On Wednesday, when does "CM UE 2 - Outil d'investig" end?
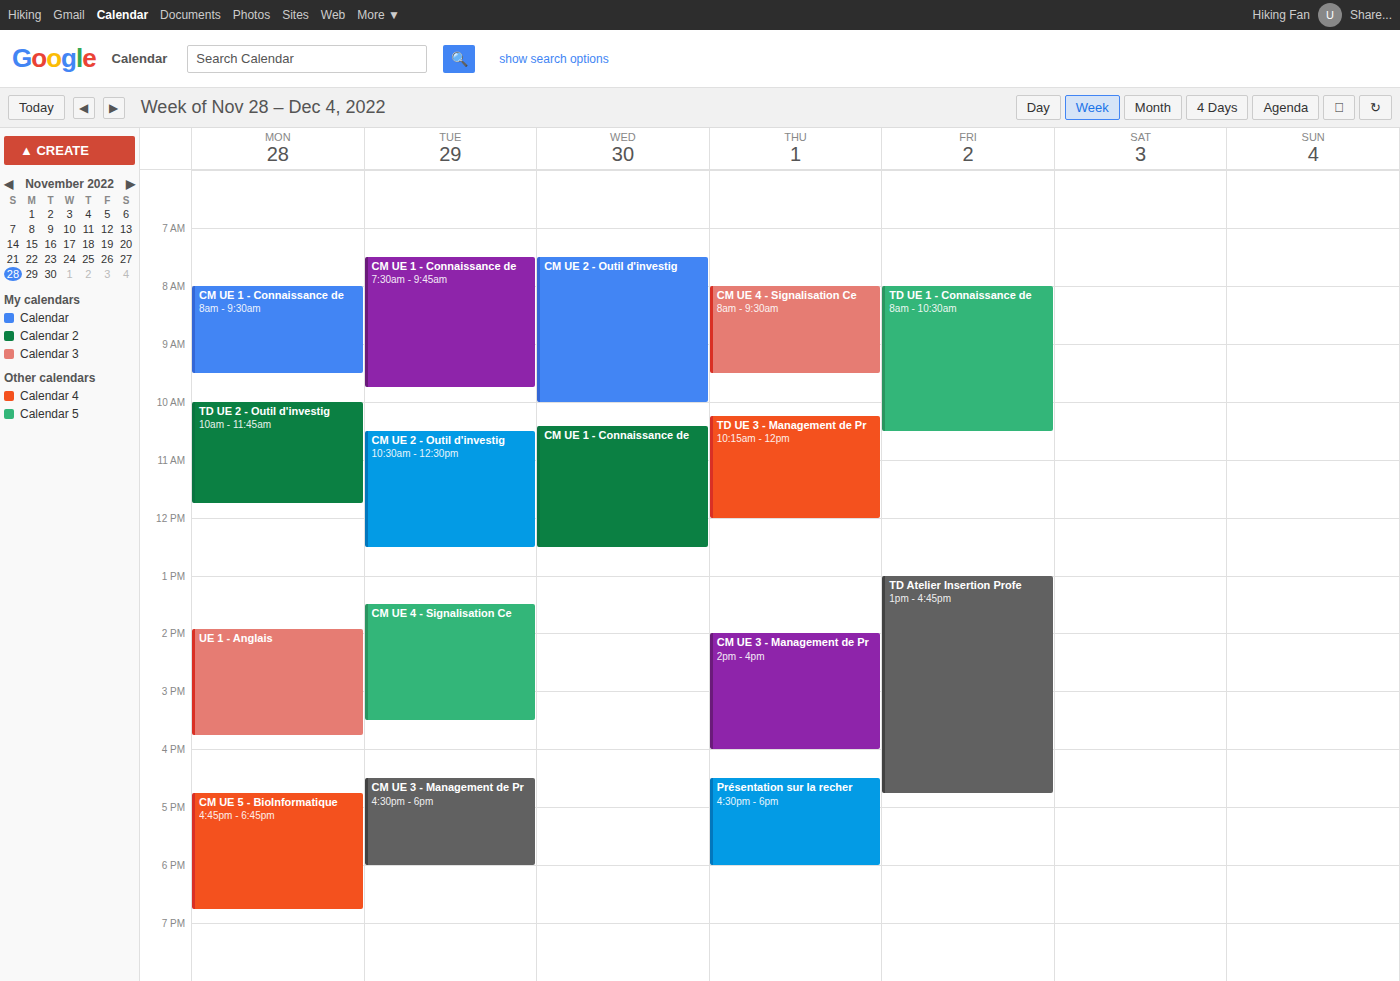
10:00 AM